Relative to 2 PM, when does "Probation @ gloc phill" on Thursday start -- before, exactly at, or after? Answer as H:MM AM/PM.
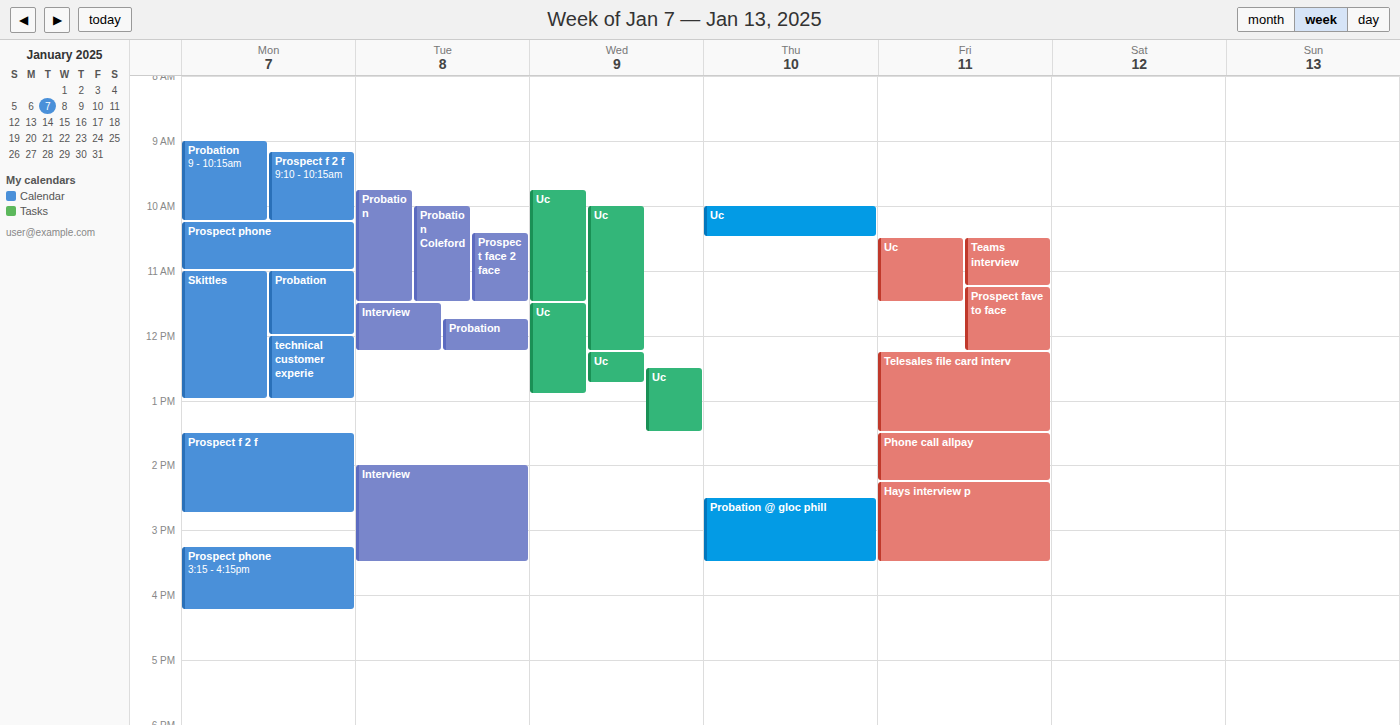
2:30 PM -- after 2 PM, 30 minutes below the 2 PM line.